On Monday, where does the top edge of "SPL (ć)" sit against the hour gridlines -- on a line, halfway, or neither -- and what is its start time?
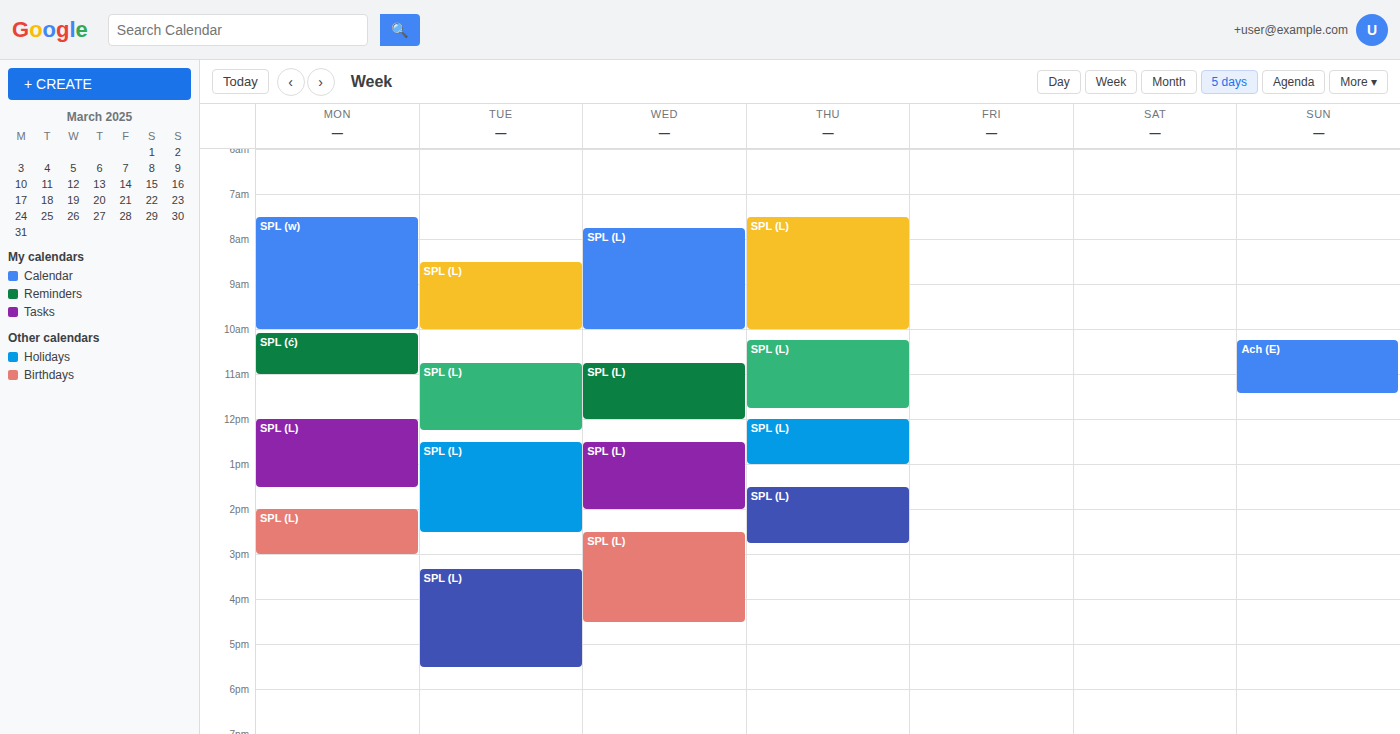
10:05 AM -- neither: 5 minutes below the 10 AM line and 55 minutes above the 11 AM line.